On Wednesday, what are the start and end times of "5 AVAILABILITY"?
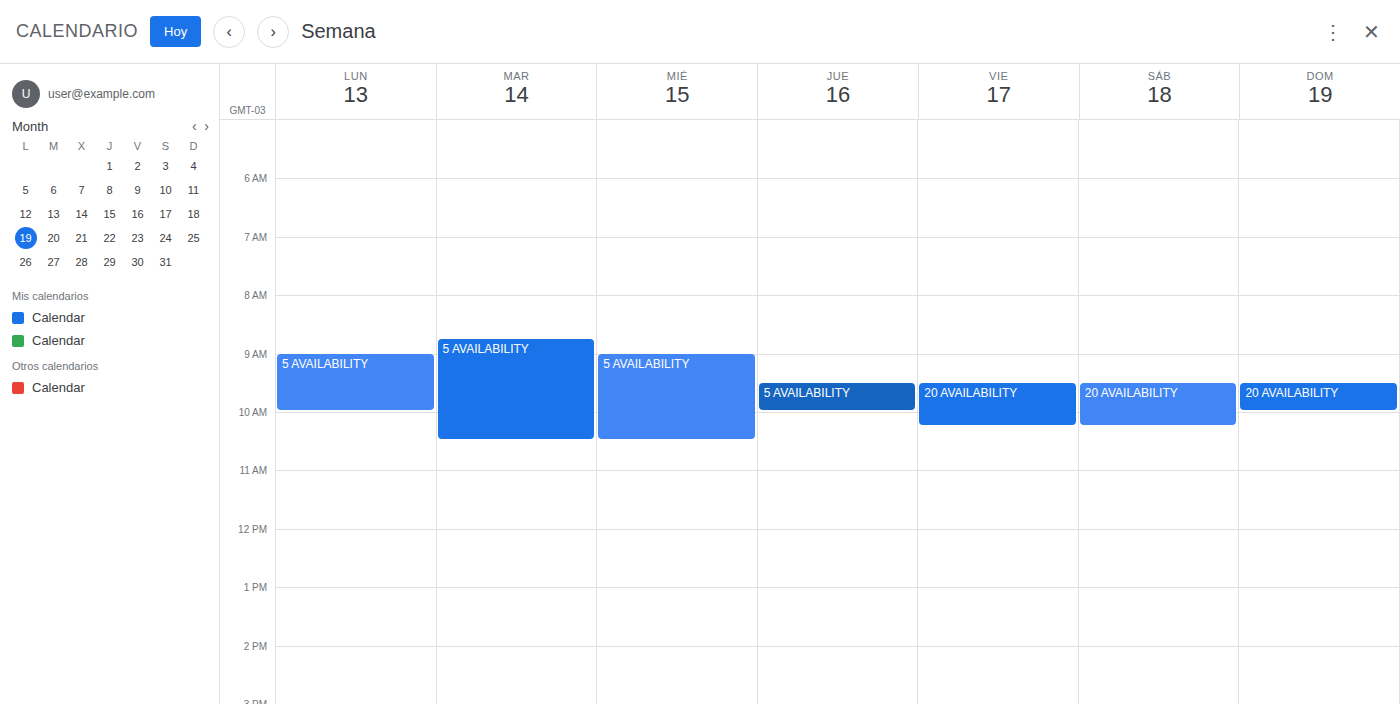
9:00 AM to 10:30 AM